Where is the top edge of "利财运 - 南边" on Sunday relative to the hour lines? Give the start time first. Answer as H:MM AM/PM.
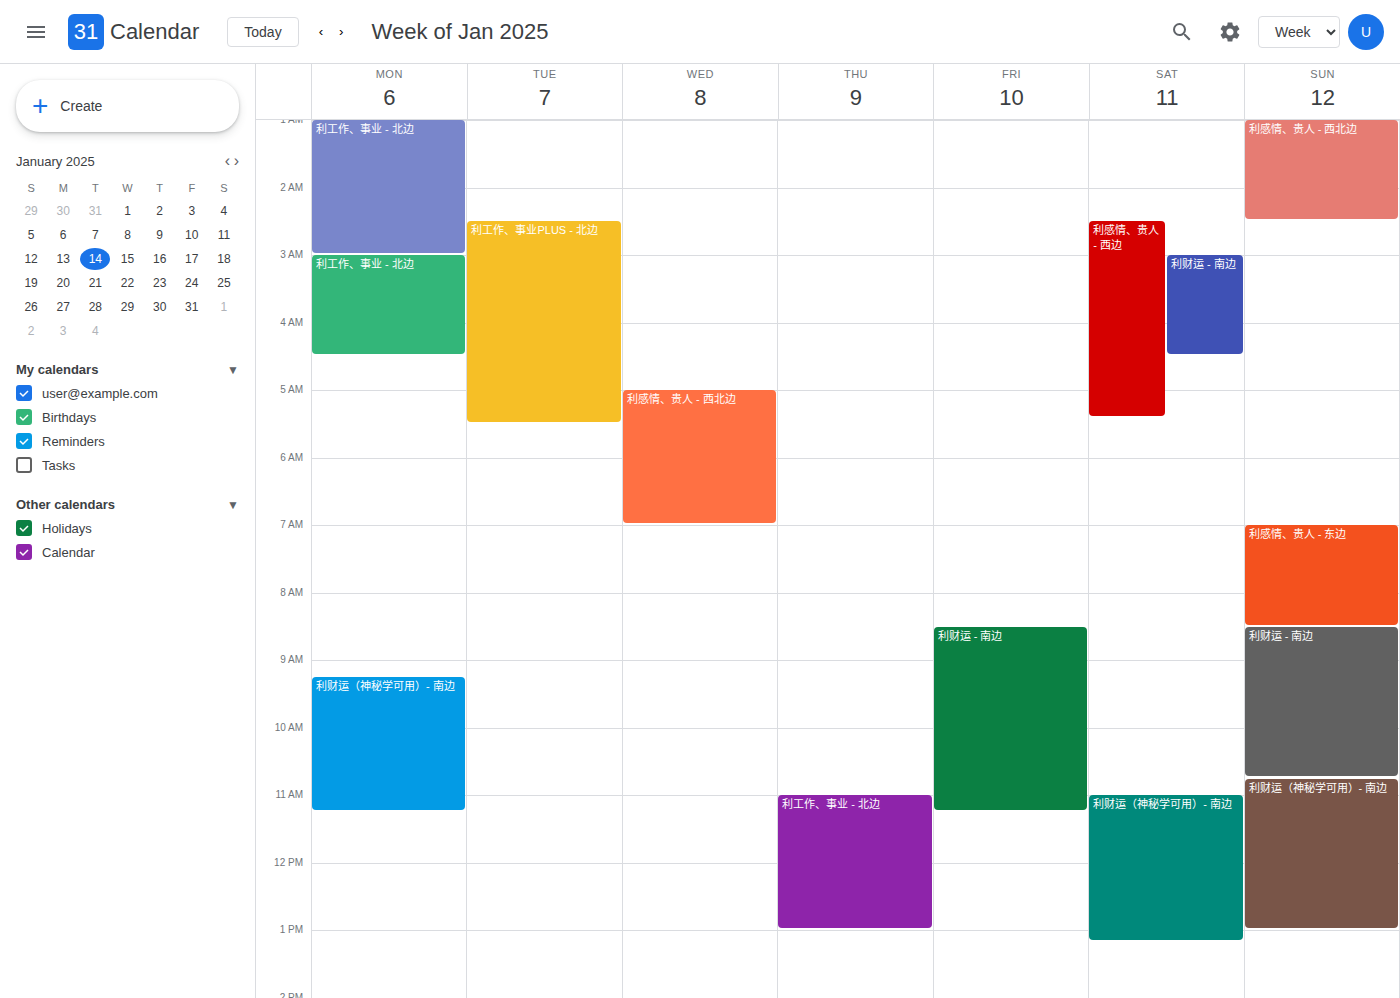
8:30 AM -- halfway between the 8 AM and 9 AM lines.